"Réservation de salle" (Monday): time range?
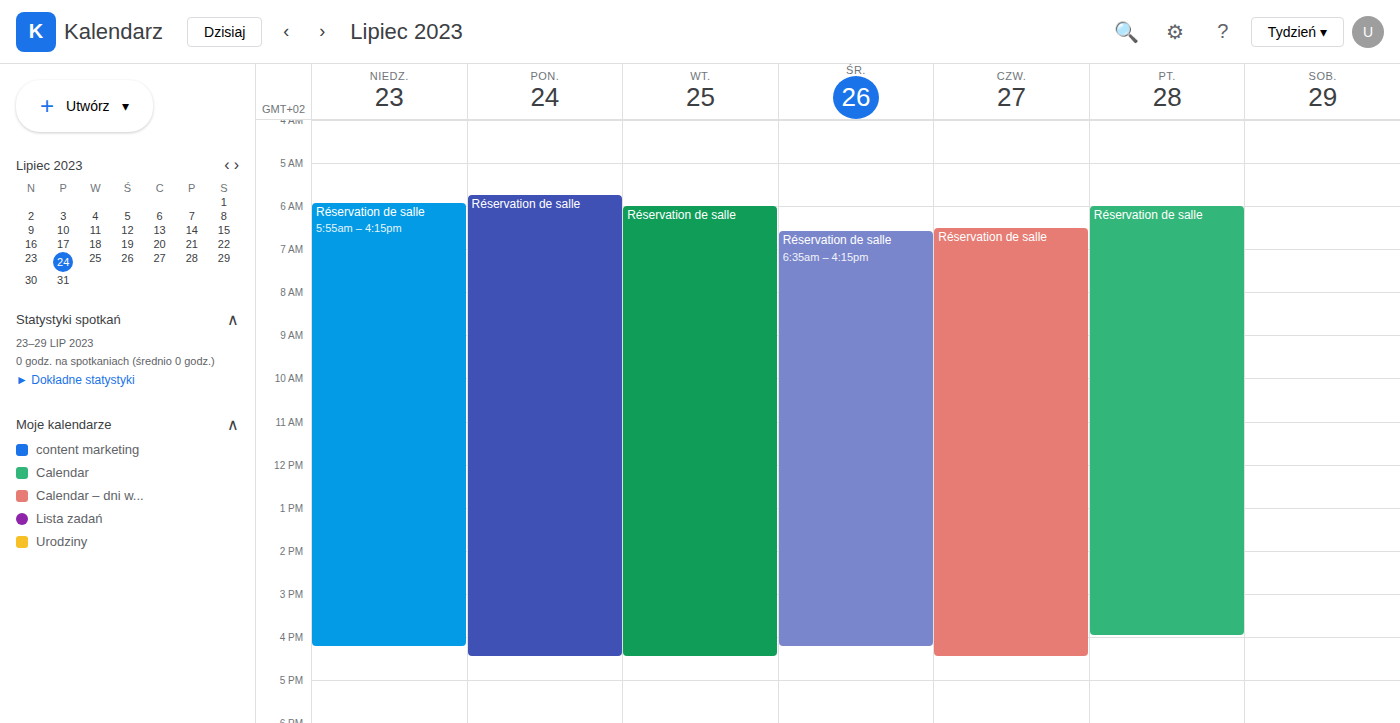
05:45 to 16:30